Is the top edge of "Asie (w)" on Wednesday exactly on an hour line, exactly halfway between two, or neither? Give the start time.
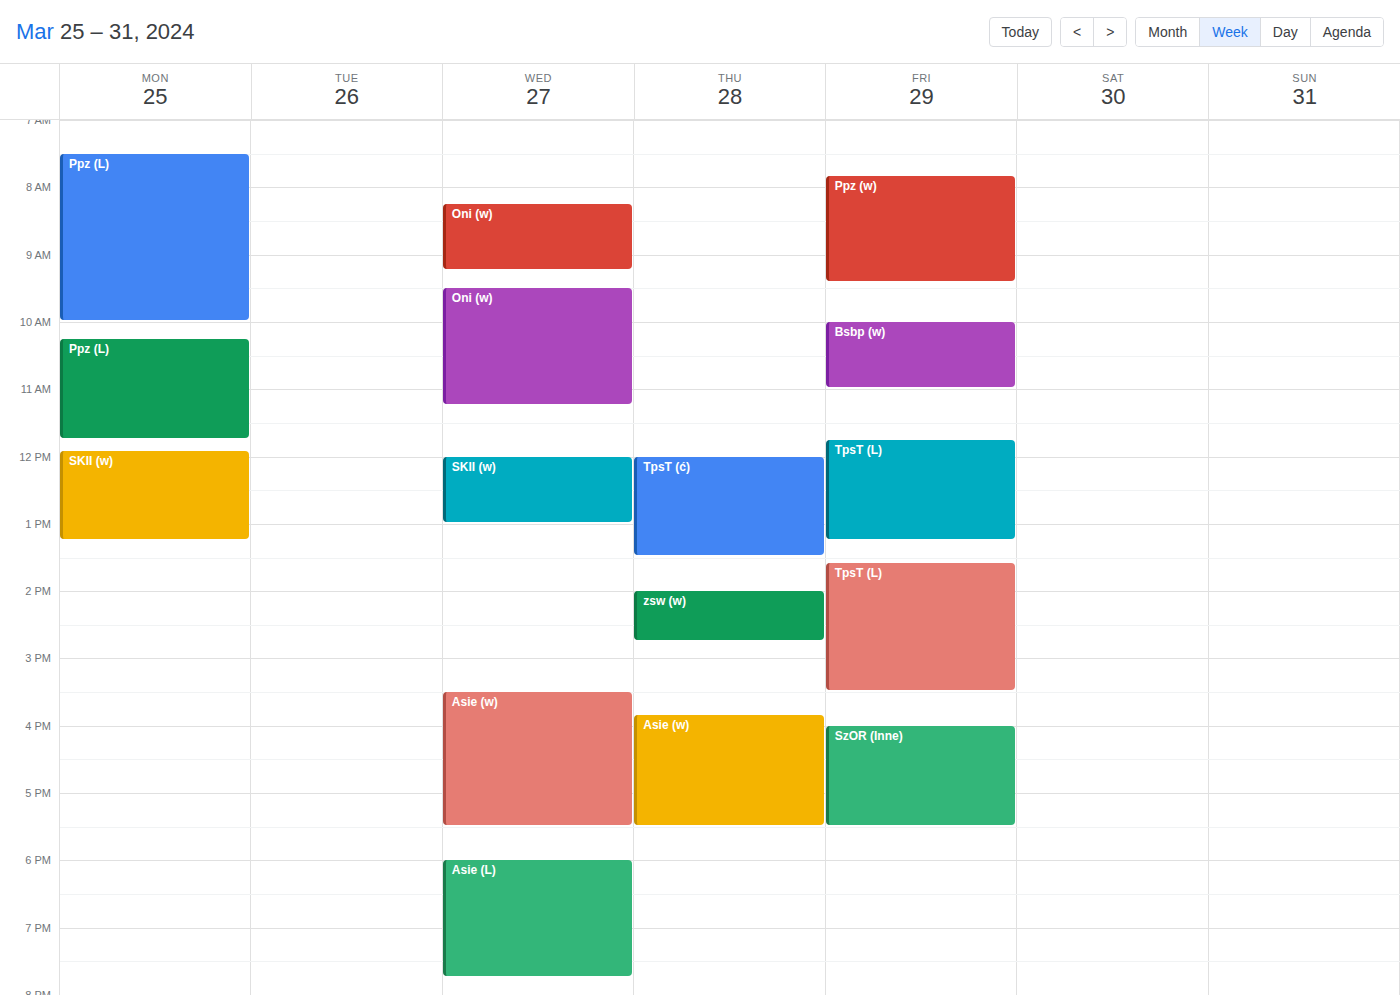
3:30 PM -- halfway between the 3 PM and 4 PM lines.